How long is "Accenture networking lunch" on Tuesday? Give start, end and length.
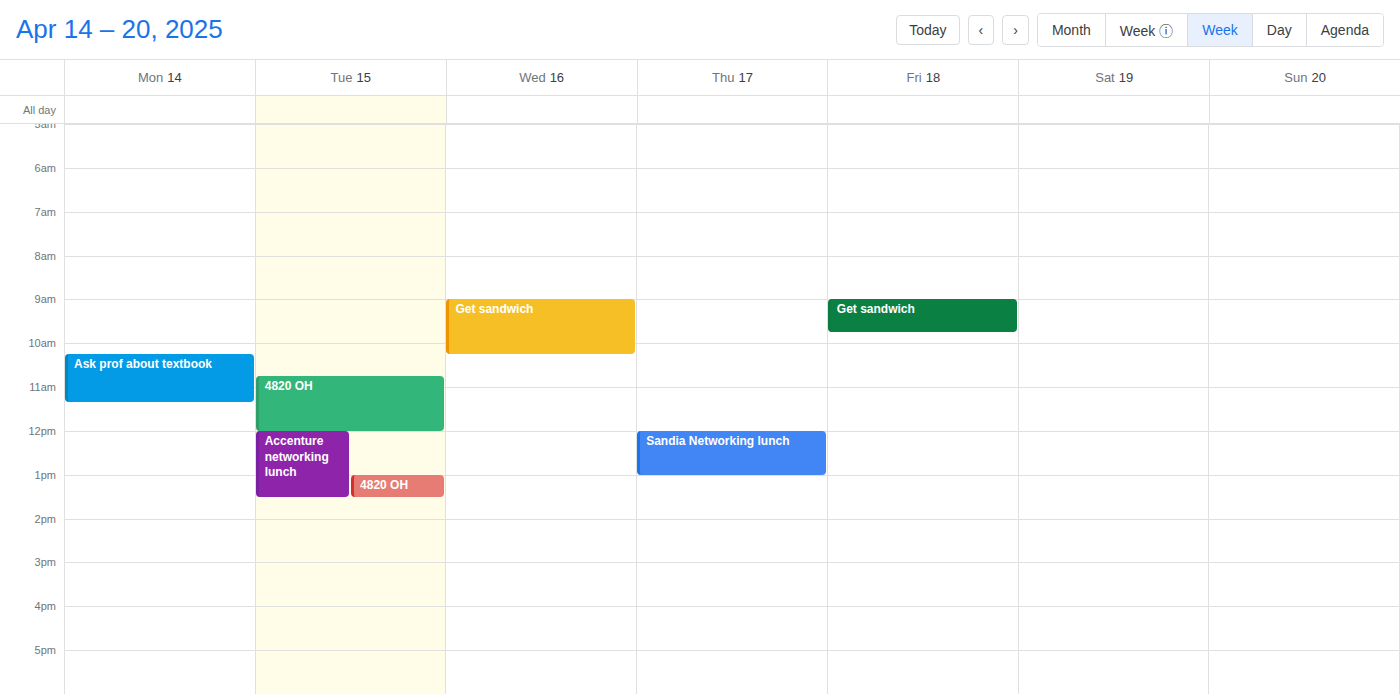
12:00 PM to 1:30 PM, 1 hour 30 minutes